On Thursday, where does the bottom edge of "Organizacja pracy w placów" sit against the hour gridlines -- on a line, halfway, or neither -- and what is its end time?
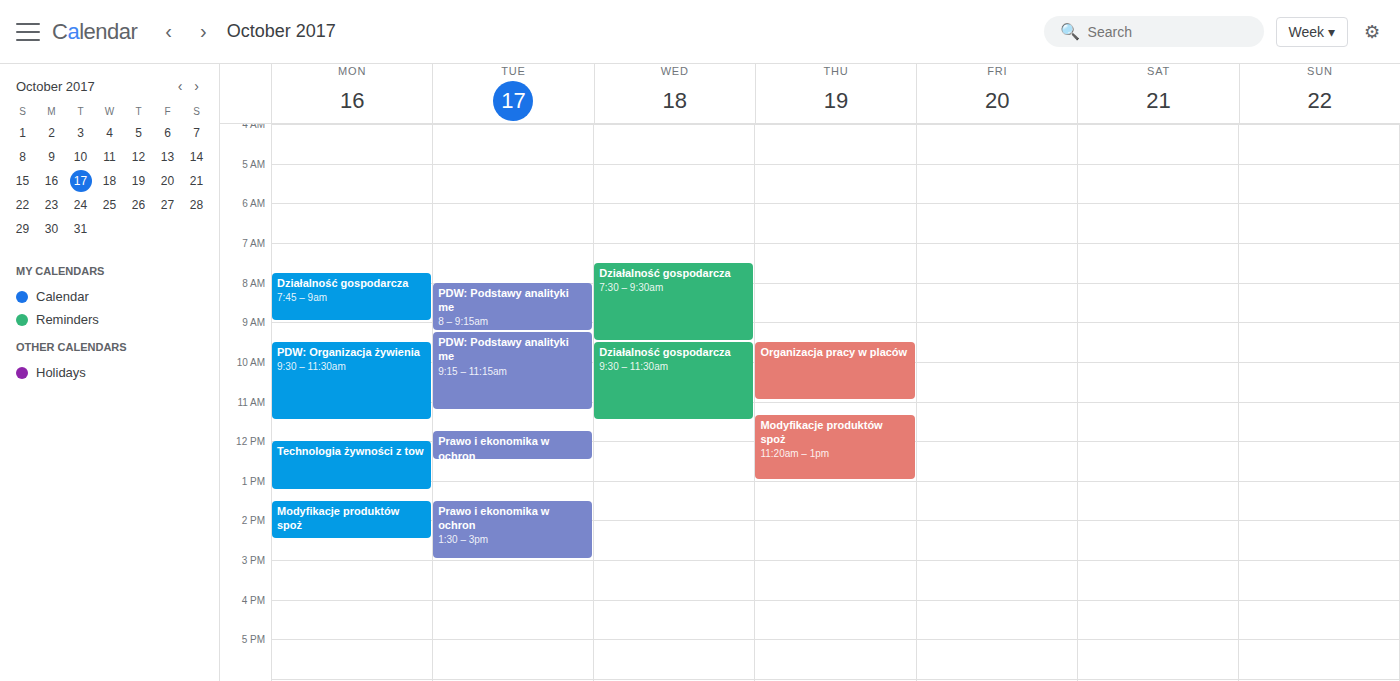
11:00 AM -- exactly on the 11 AM line.